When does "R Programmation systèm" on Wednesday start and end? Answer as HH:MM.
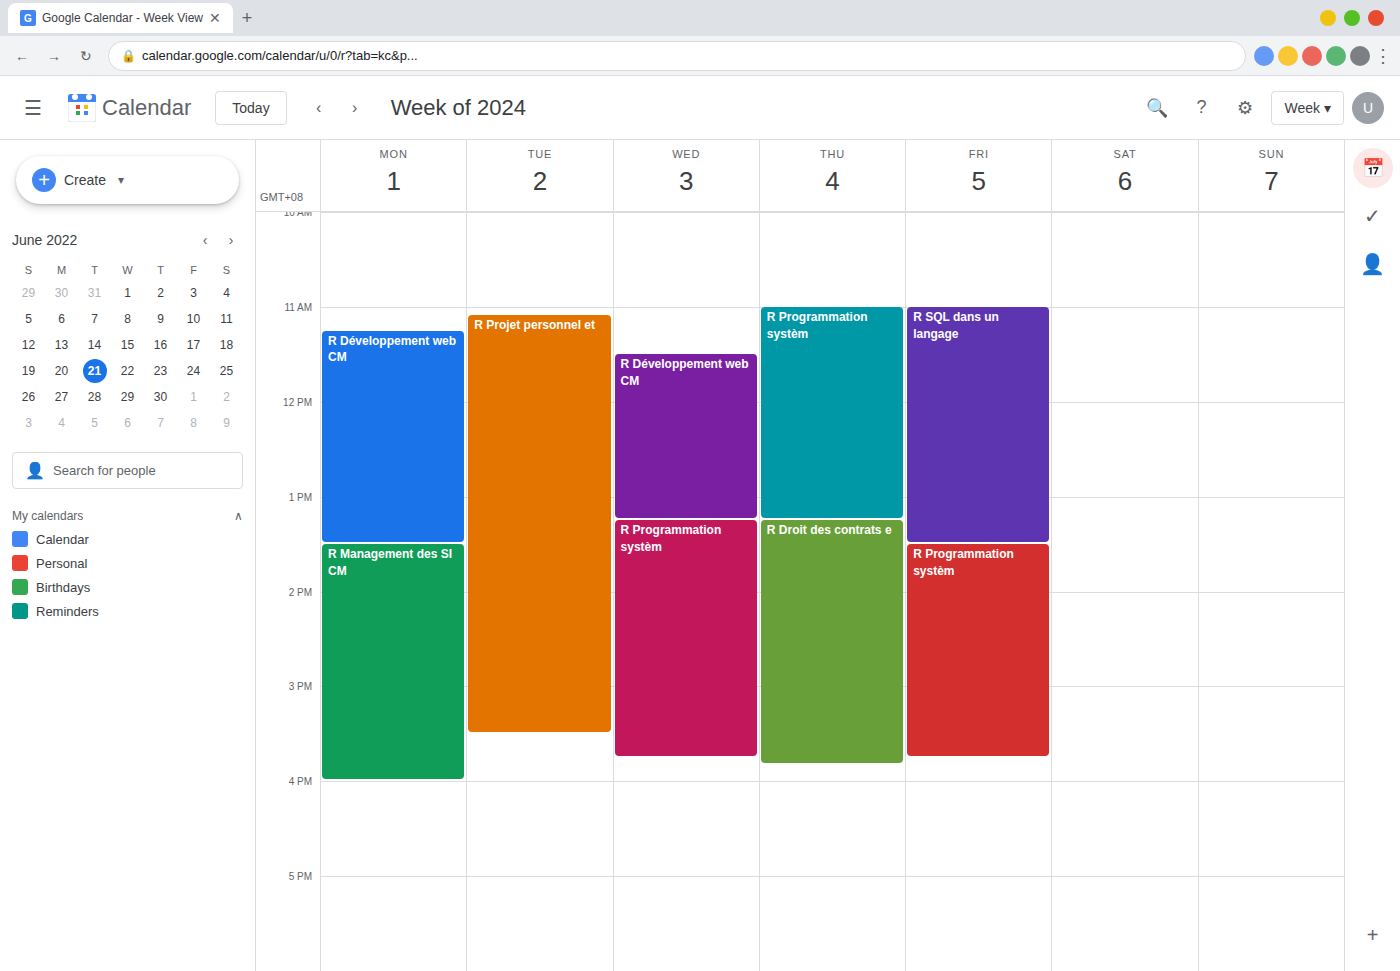
13:15 to 15:45